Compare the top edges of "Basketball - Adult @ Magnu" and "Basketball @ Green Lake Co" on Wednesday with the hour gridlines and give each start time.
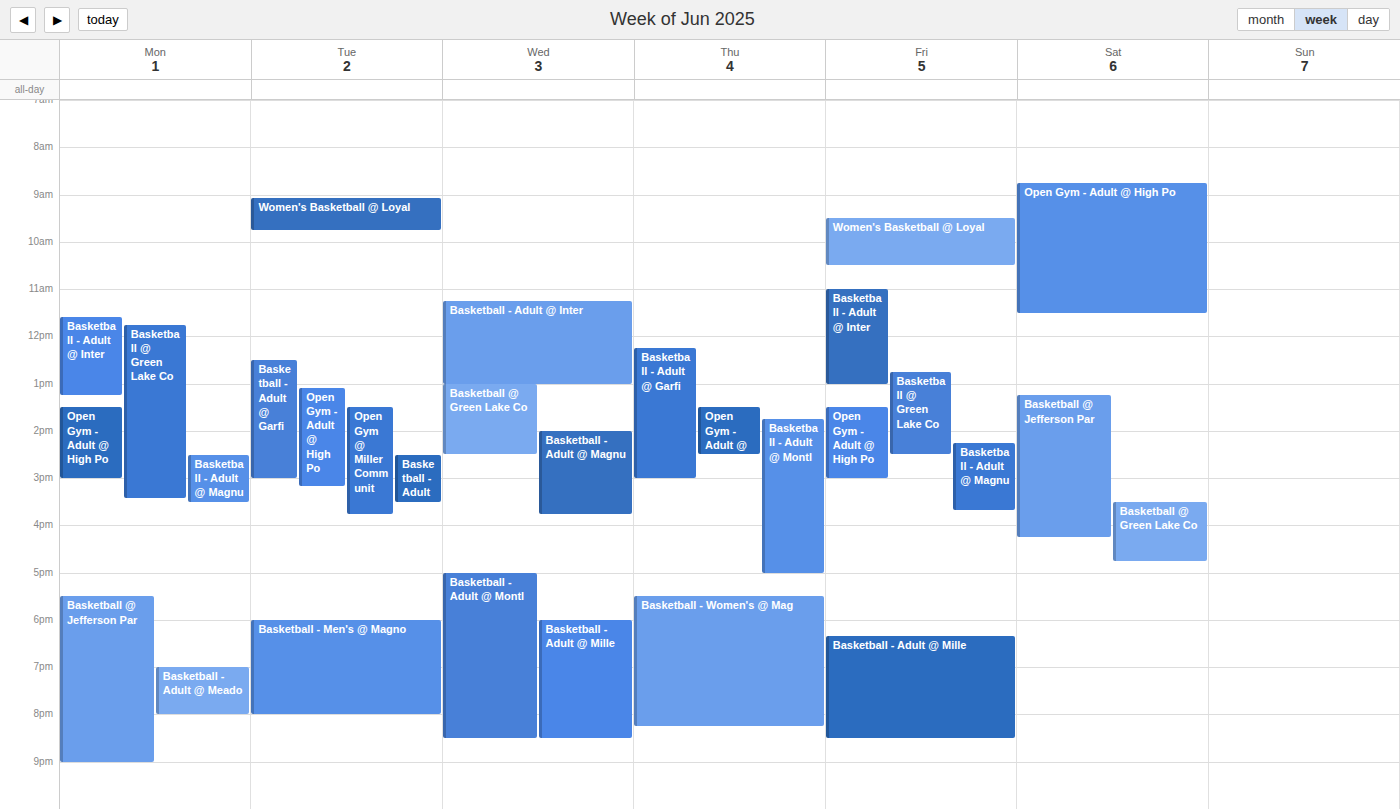
"Basketball - Adult @ Magnu": 2:00 PM, exactly on the 2 PM line. "Basketball @ Green Lake Co": 1:00 PM, exactly on the 1 PM line.